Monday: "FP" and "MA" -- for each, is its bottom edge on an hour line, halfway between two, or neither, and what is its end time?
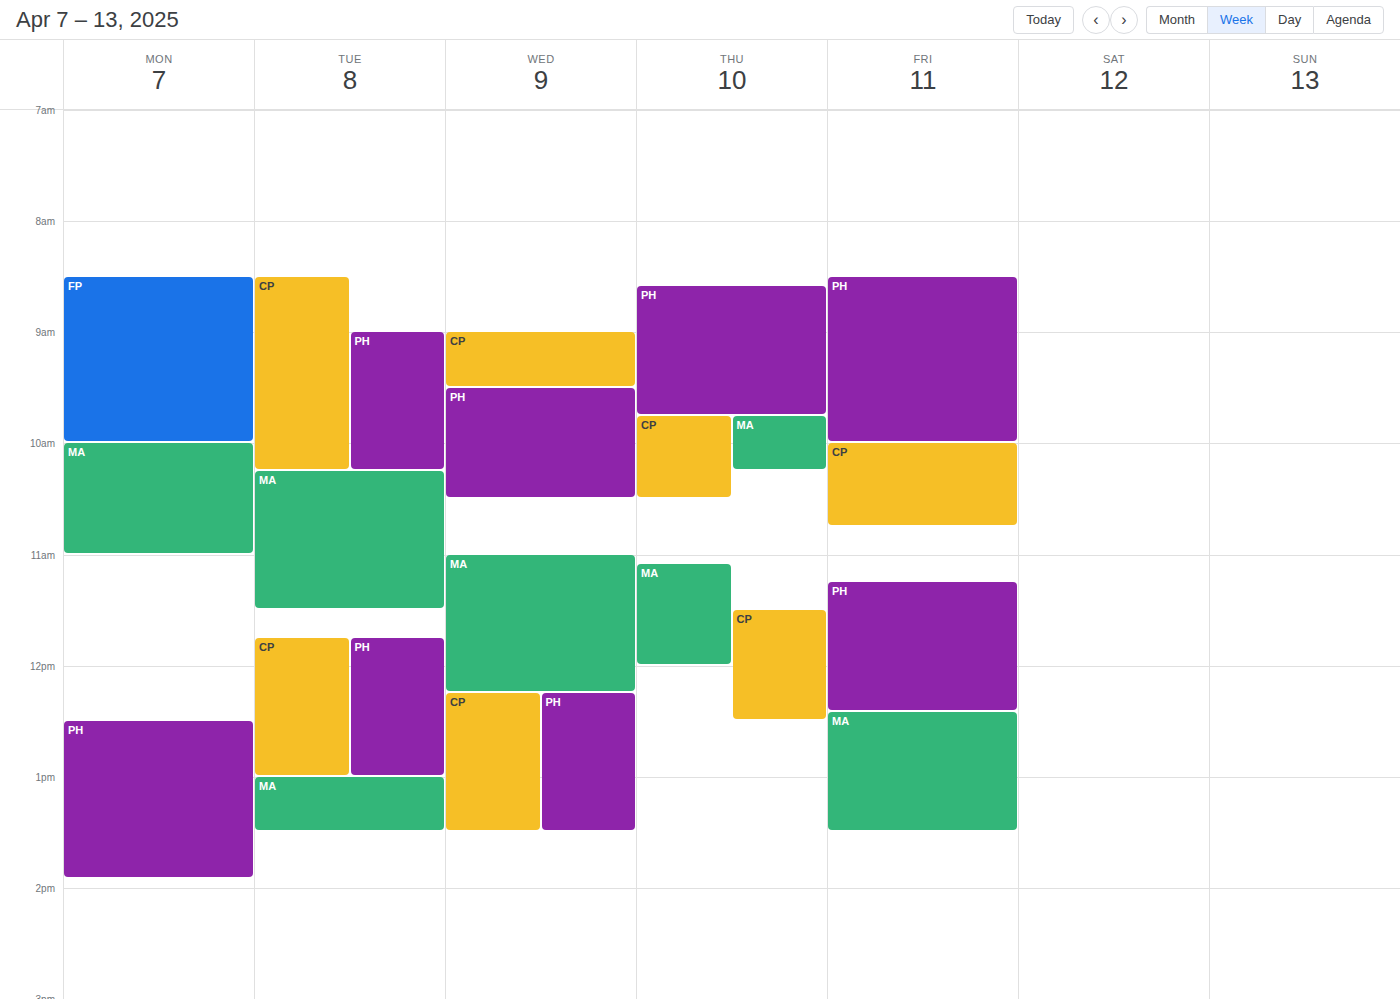
"FP": 10:00 AM, exactly on the 10 AM line. "MA": 11:00 AM, exactly on the 11 AM line.